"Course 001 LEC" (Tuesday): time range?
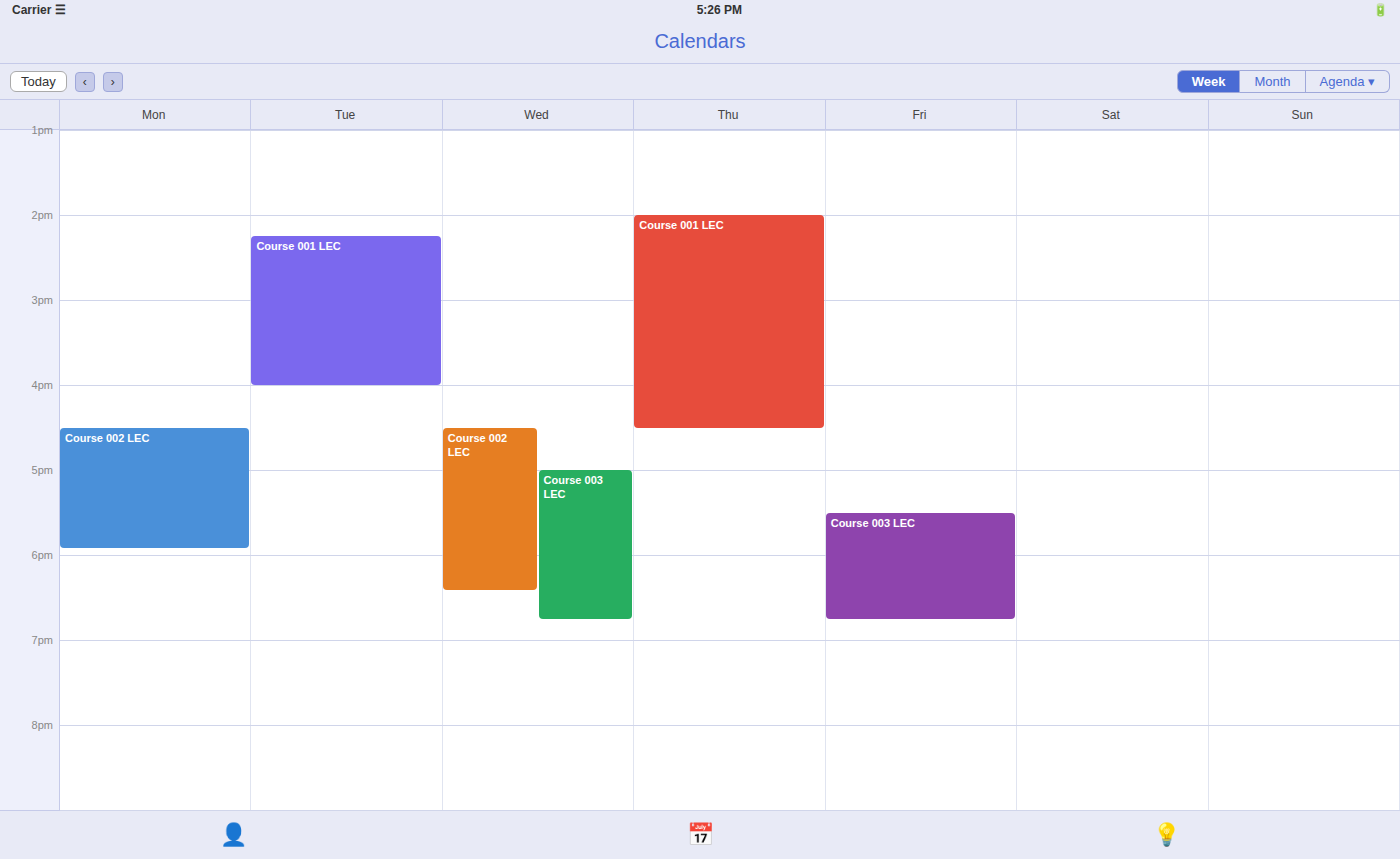
2:15 PM to 4:00 PM